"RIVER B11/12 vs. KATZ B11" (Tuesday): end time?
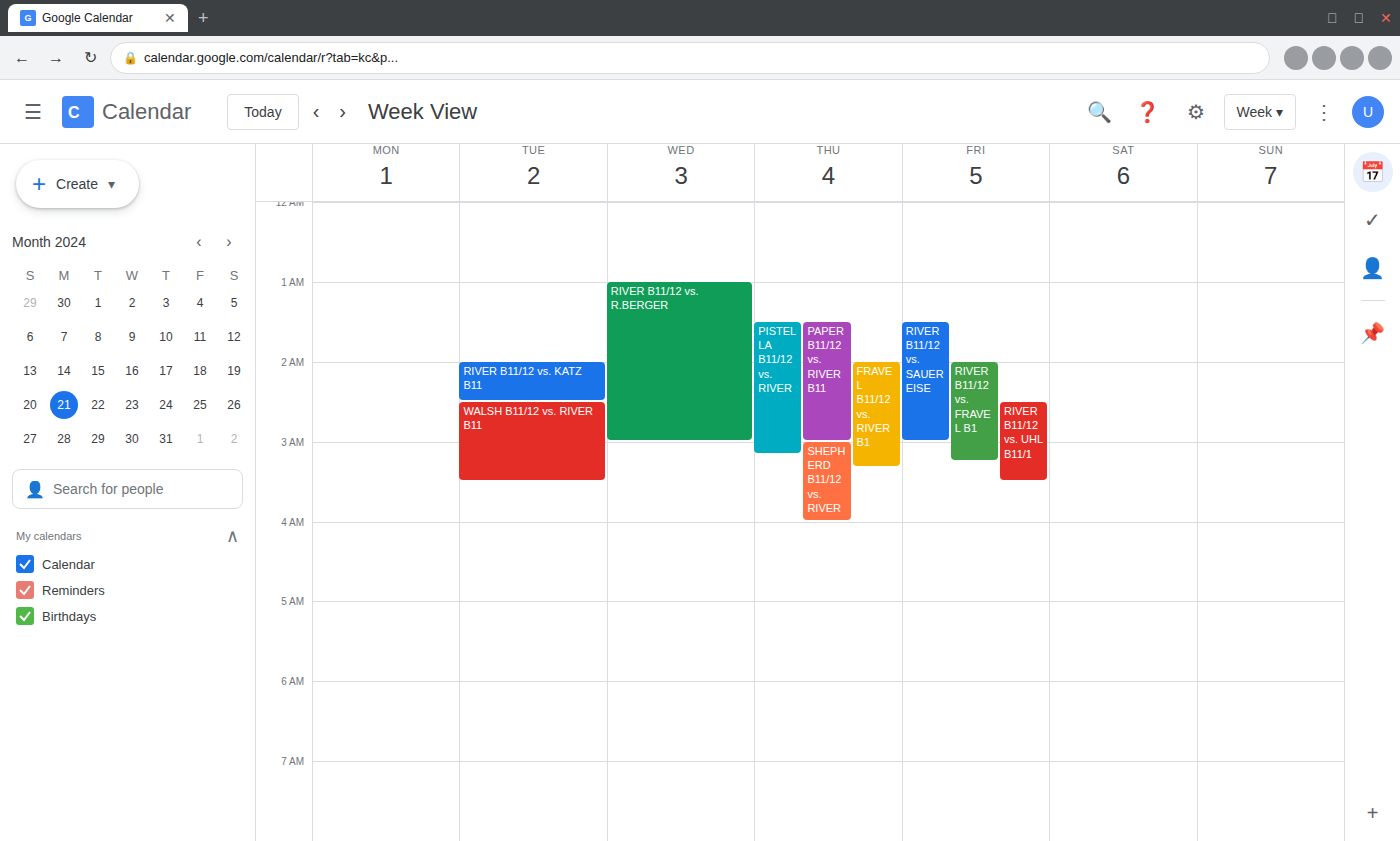
2:30 AM